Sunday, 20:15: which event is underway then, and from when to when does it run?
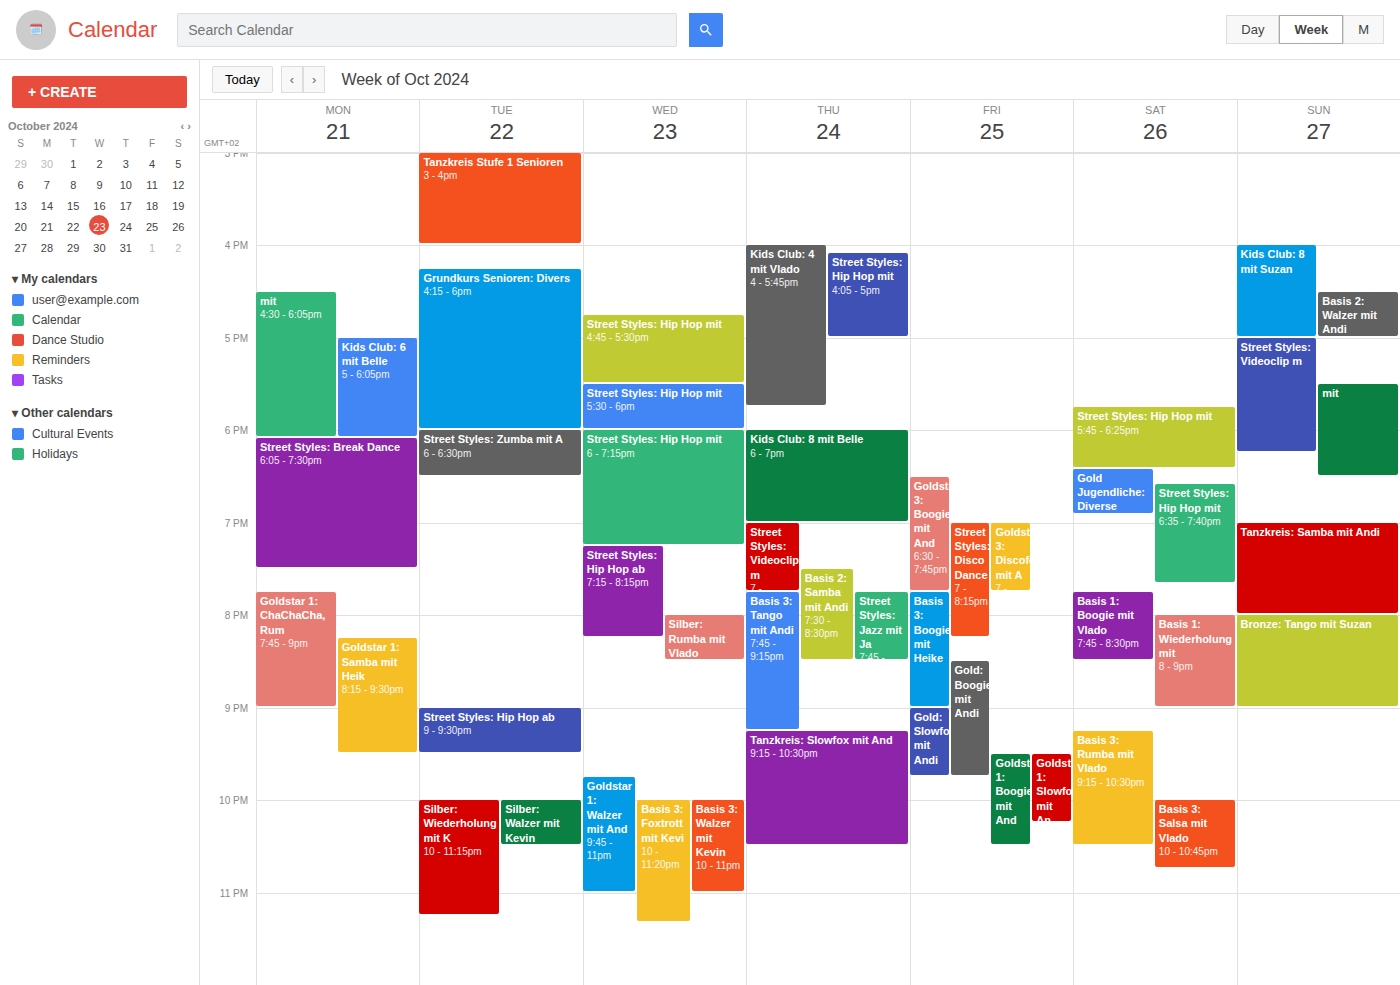
"Bronze: Tango mit Suzan", 20:00 to 21:00